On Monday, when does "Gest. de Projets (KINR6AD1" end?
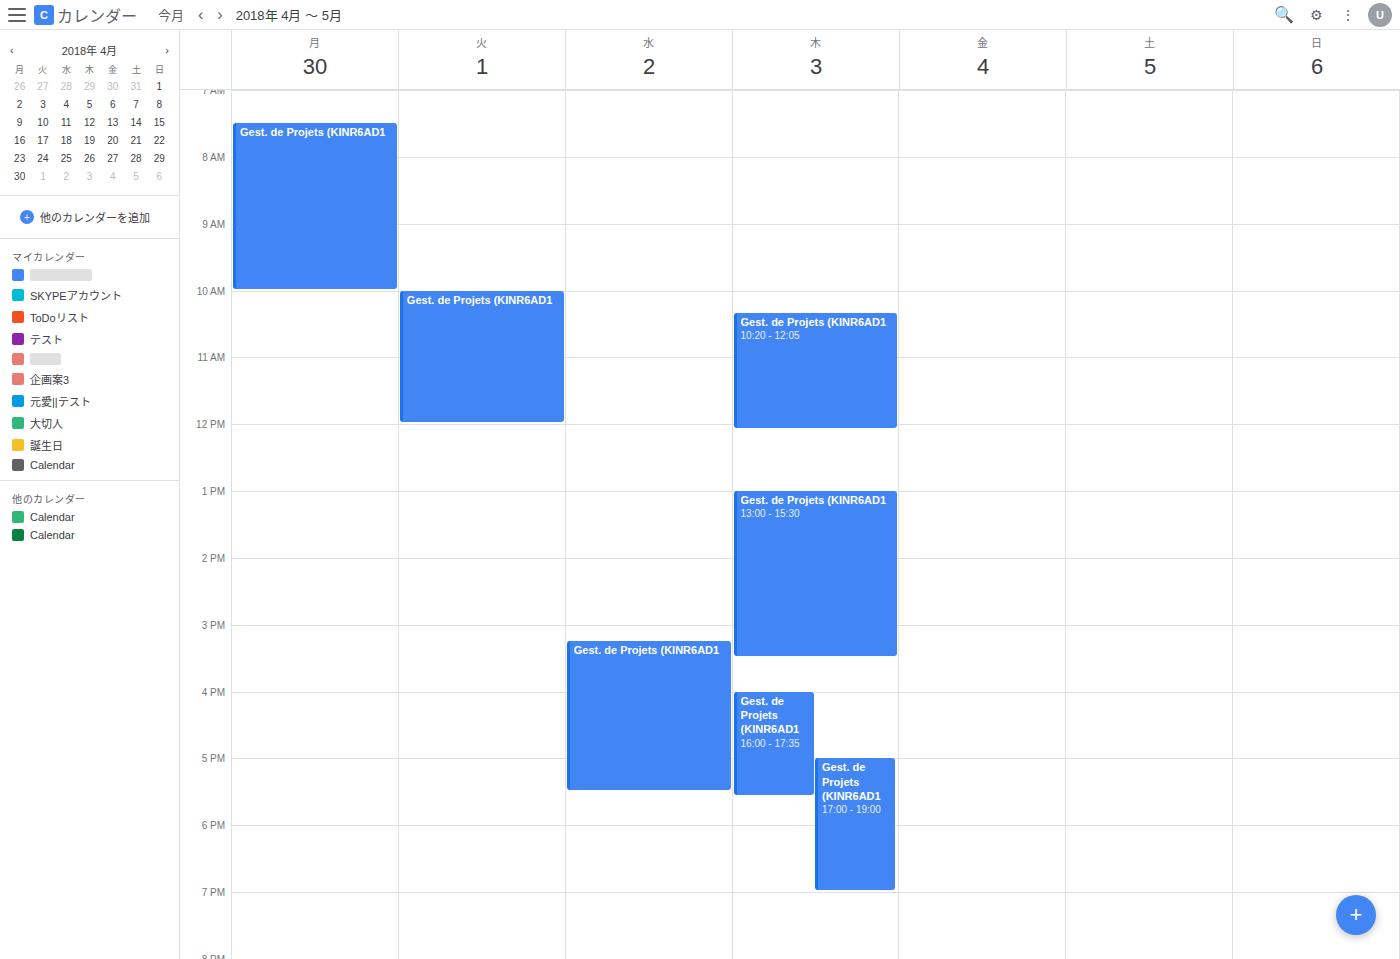
10:00 AM